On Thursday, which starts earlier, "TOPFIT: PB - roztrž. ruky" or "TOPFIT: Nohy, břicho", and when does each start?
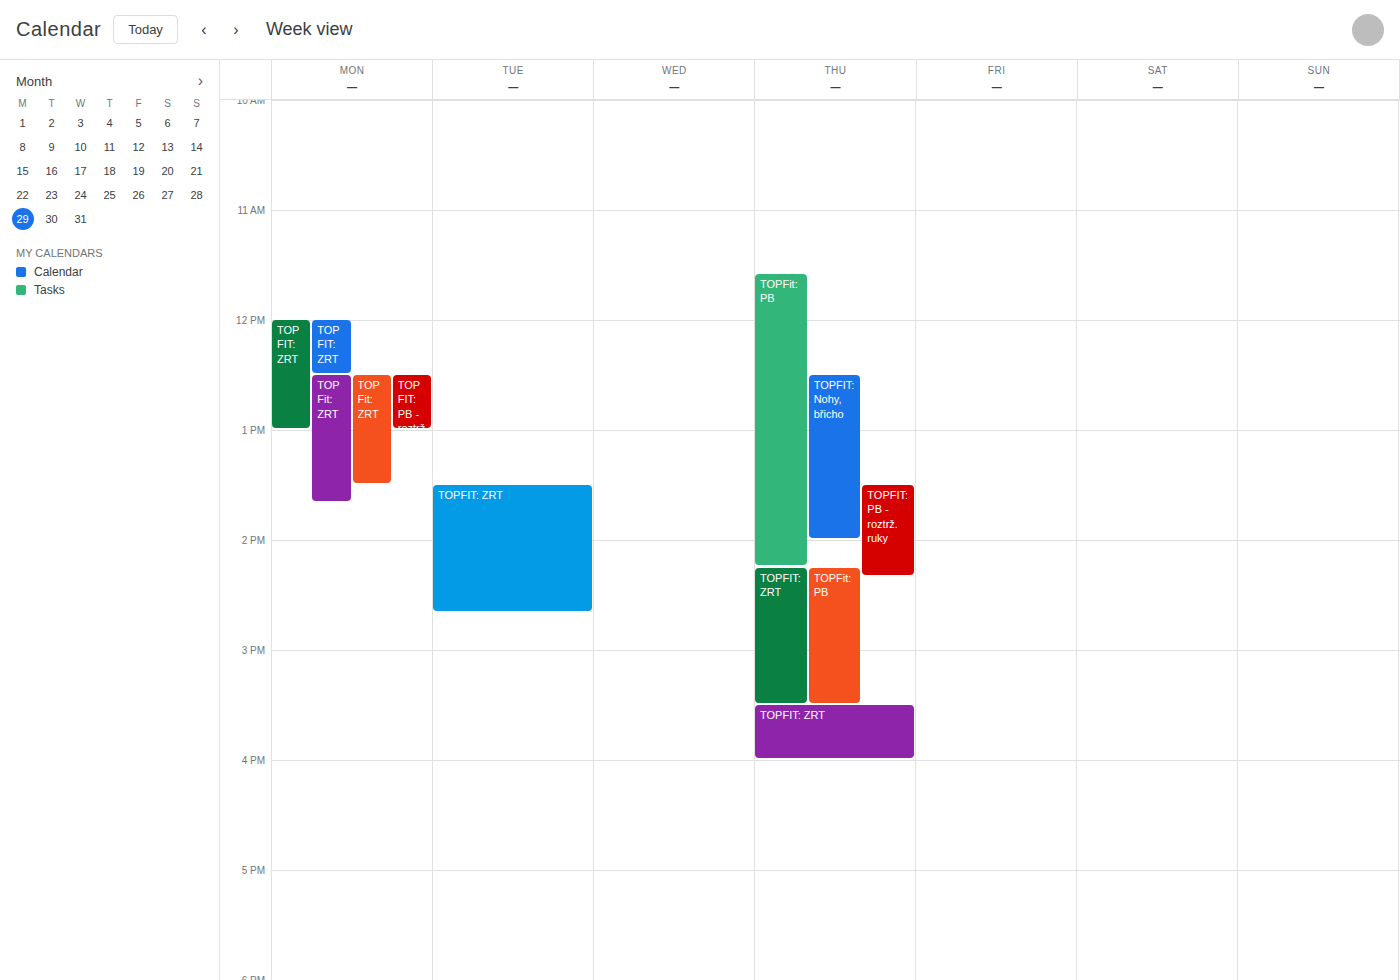
"TOPFIT: Nohy, břicho" 12:30 PM; "TOPFIT: PB - roztrž. ruky" 1:30 PM.